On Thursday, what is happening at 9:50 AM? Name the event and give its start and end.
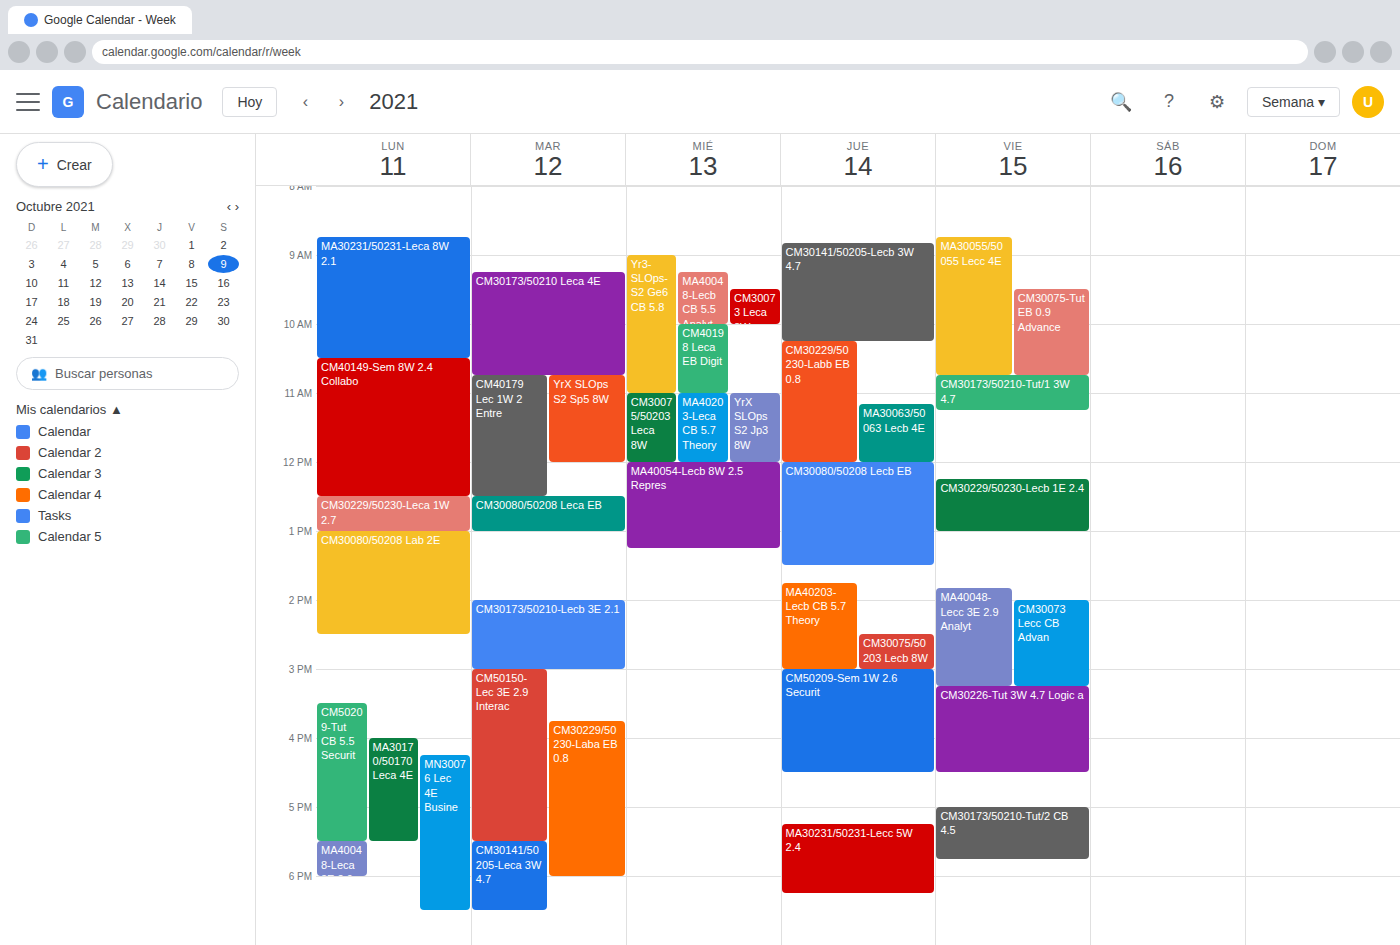
"CM30141/50205-Lecb 3W 4.7", 8:50 AM to 10:15 AM